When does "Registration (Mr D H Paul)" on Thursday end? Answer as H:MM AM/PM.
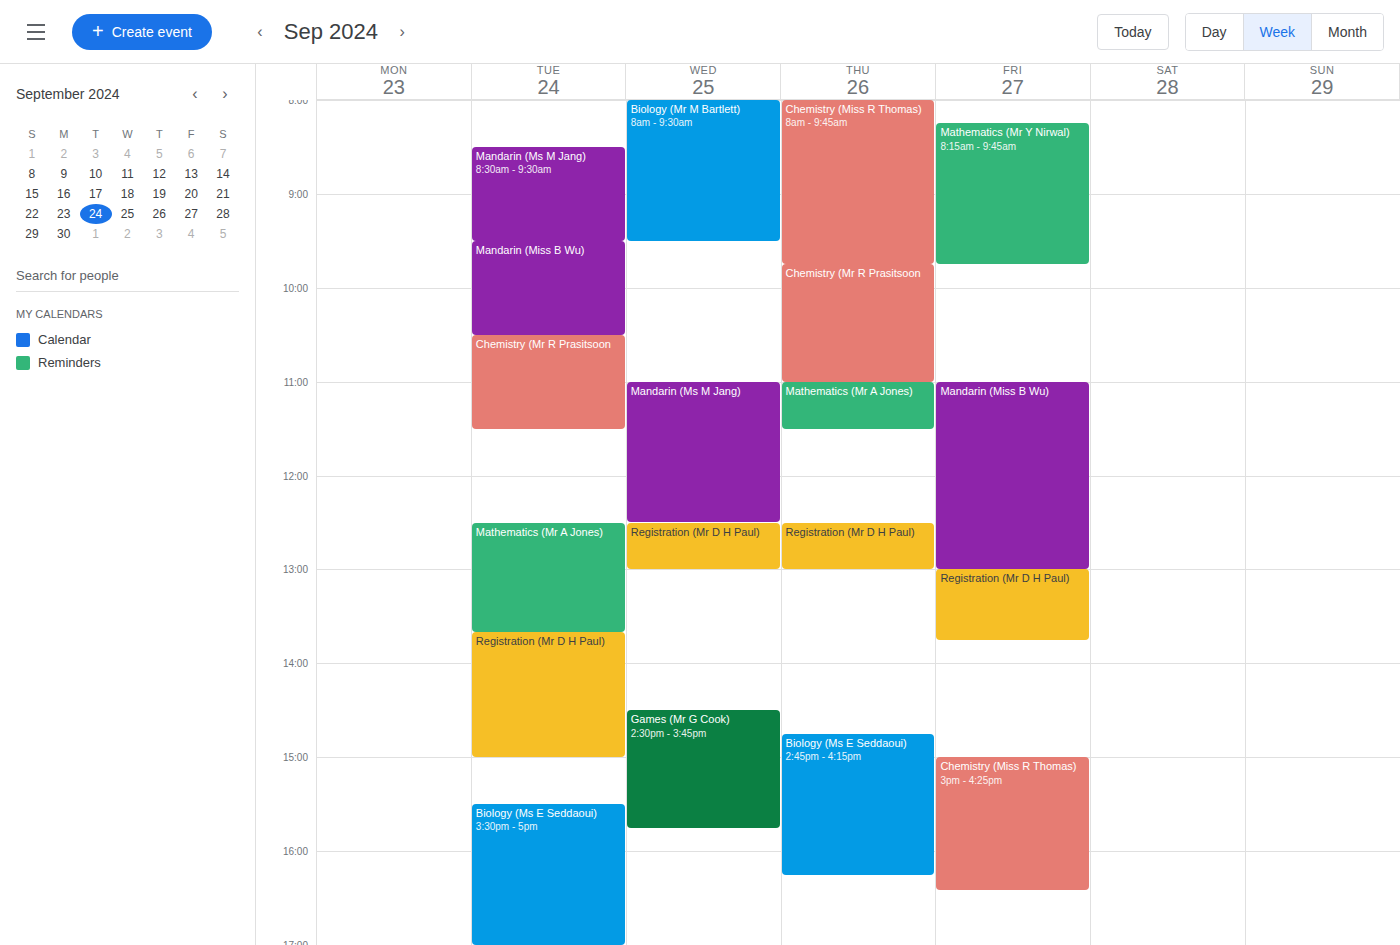
1:00 PM